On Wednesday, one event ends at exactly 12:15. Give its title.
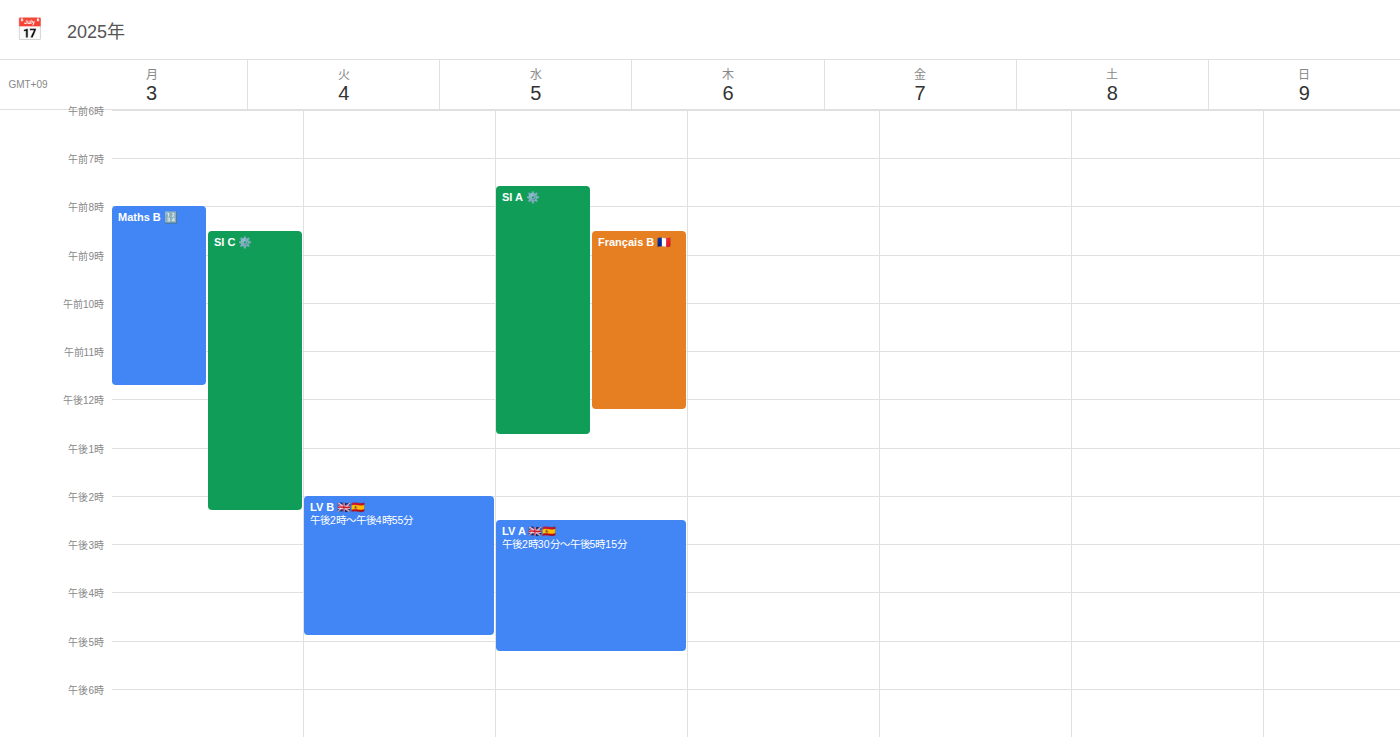
"Français B 🇫🇷"